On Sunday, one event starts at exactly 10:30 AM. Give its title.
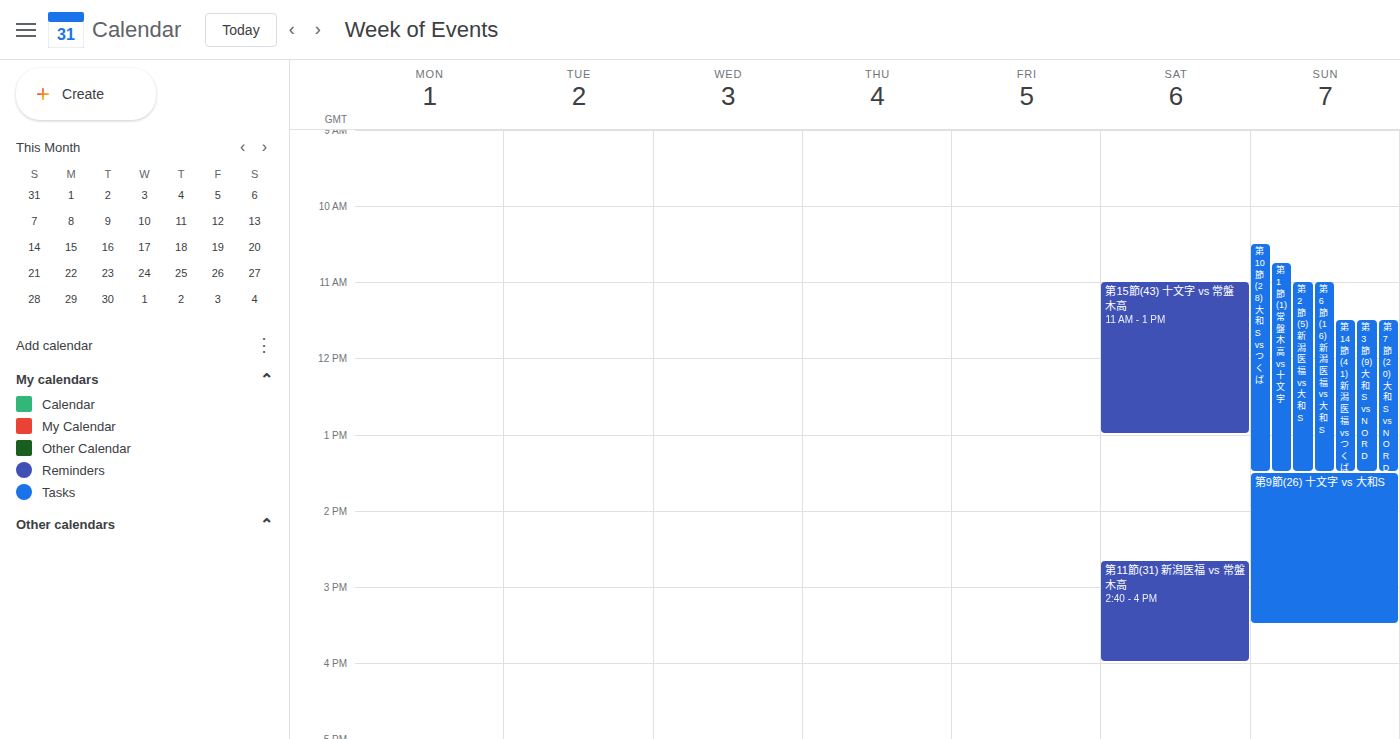
"第10節(28) 大和S vs つくば"